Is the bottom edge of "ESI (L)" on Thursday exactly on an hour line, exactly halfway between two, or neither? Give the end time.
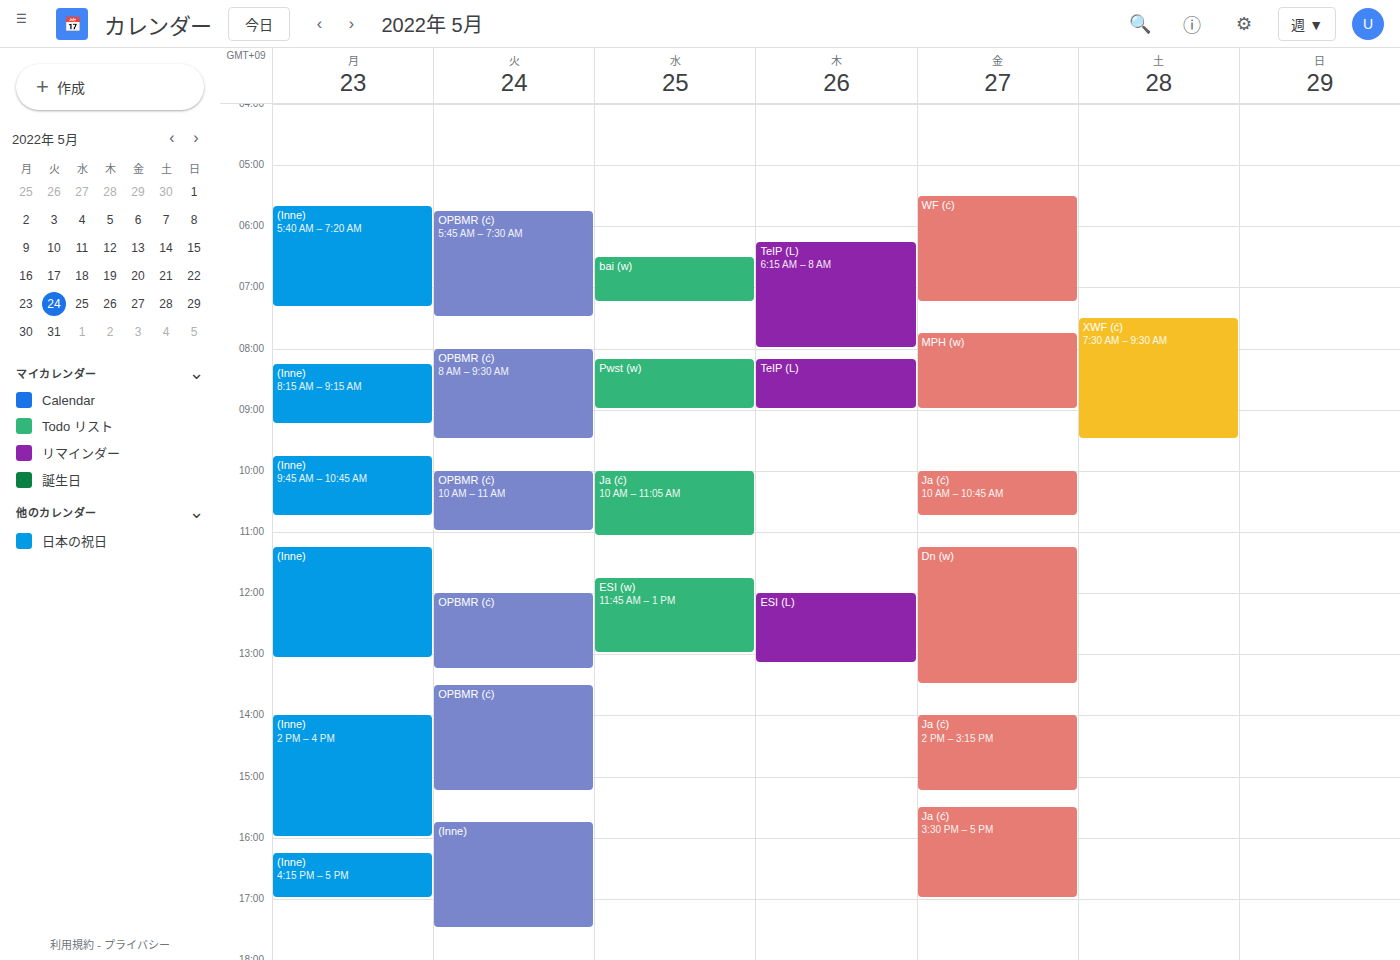
1:10 PM -- neither: 10 minutes below the 1 PM line and 50 minutes above the 2 PM line.